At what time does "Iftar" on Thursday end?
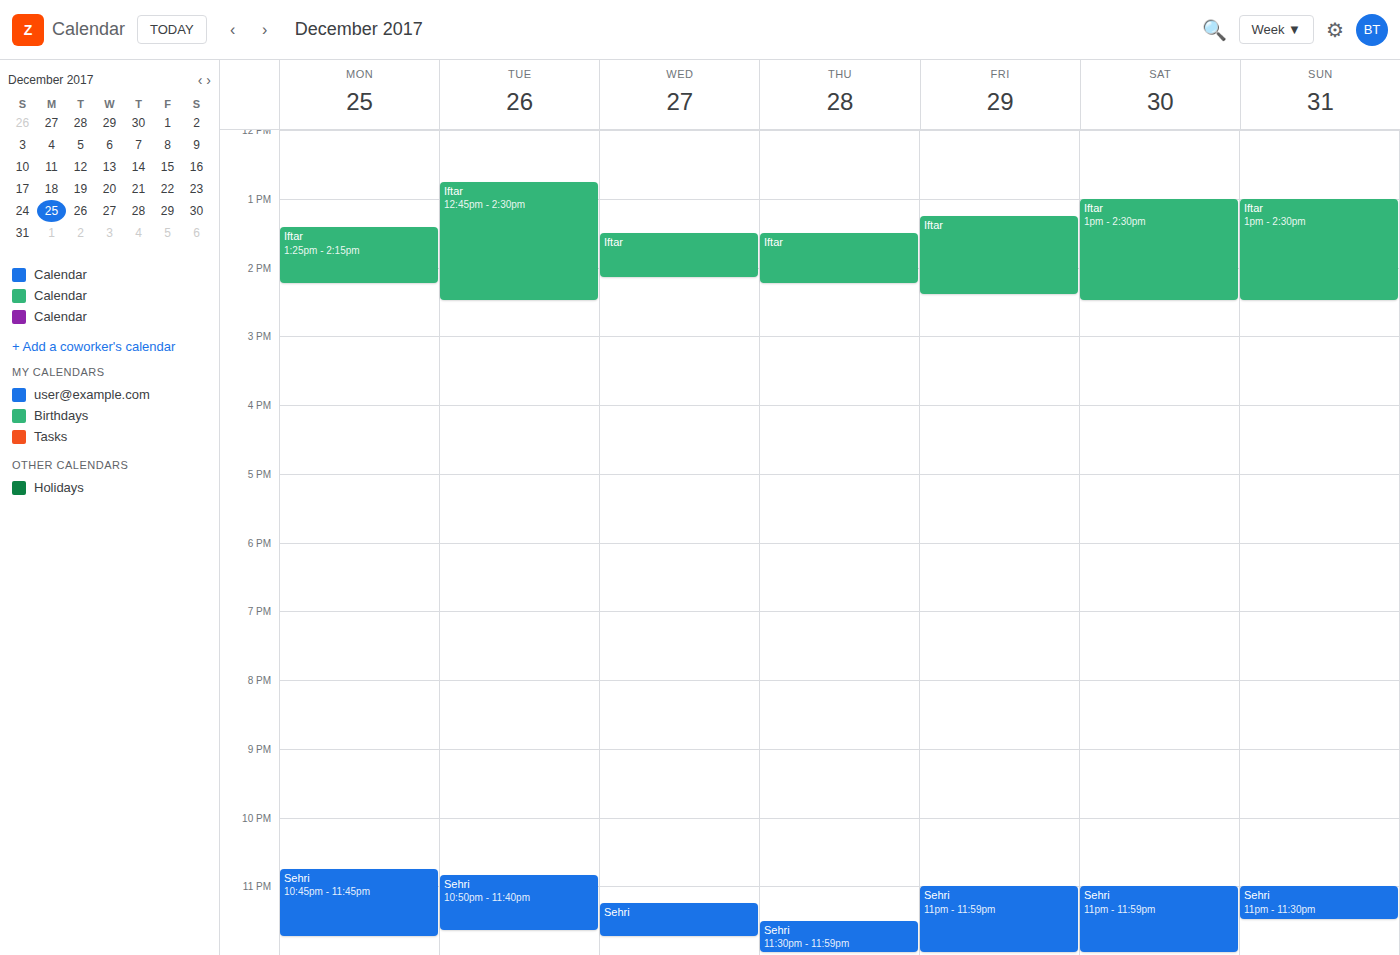
2:15 PM